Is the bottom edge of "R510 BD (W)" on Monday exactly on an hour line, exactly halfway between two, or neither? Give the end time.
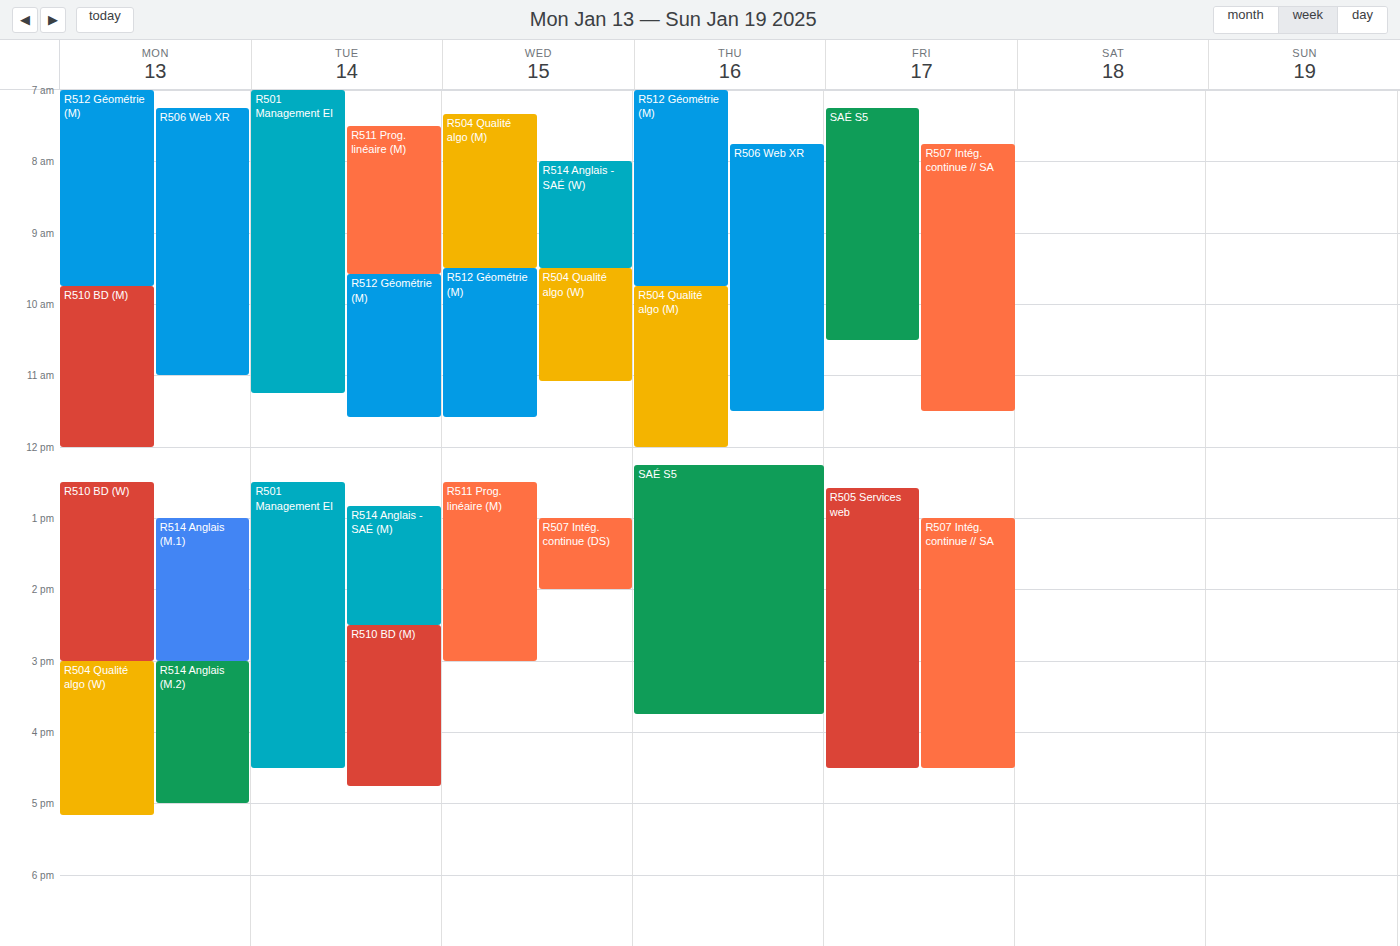
15:00 -- exactly on the 15:00 line.